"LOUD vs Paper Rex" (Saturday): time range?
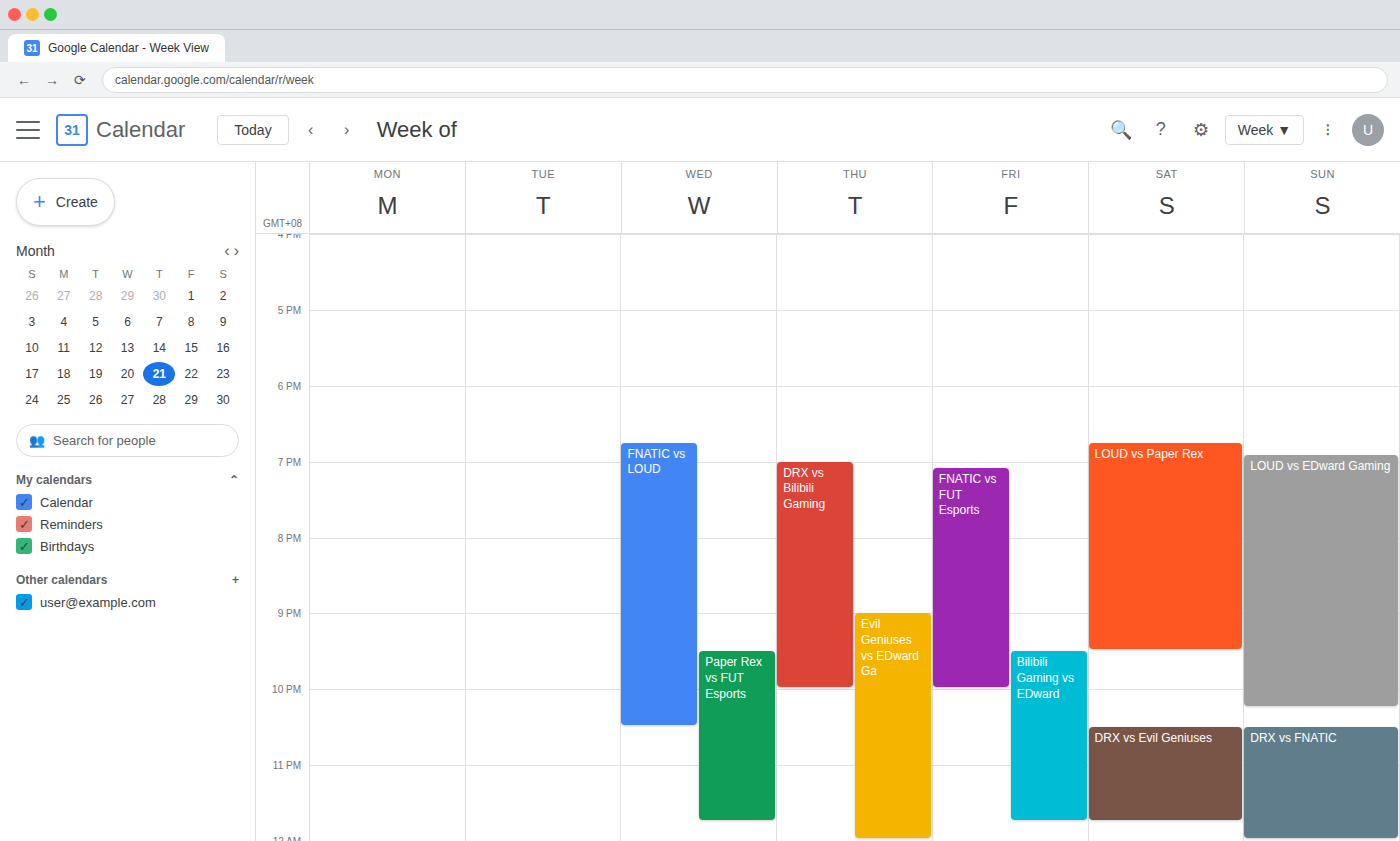
6:45 PM to 9:30 PM